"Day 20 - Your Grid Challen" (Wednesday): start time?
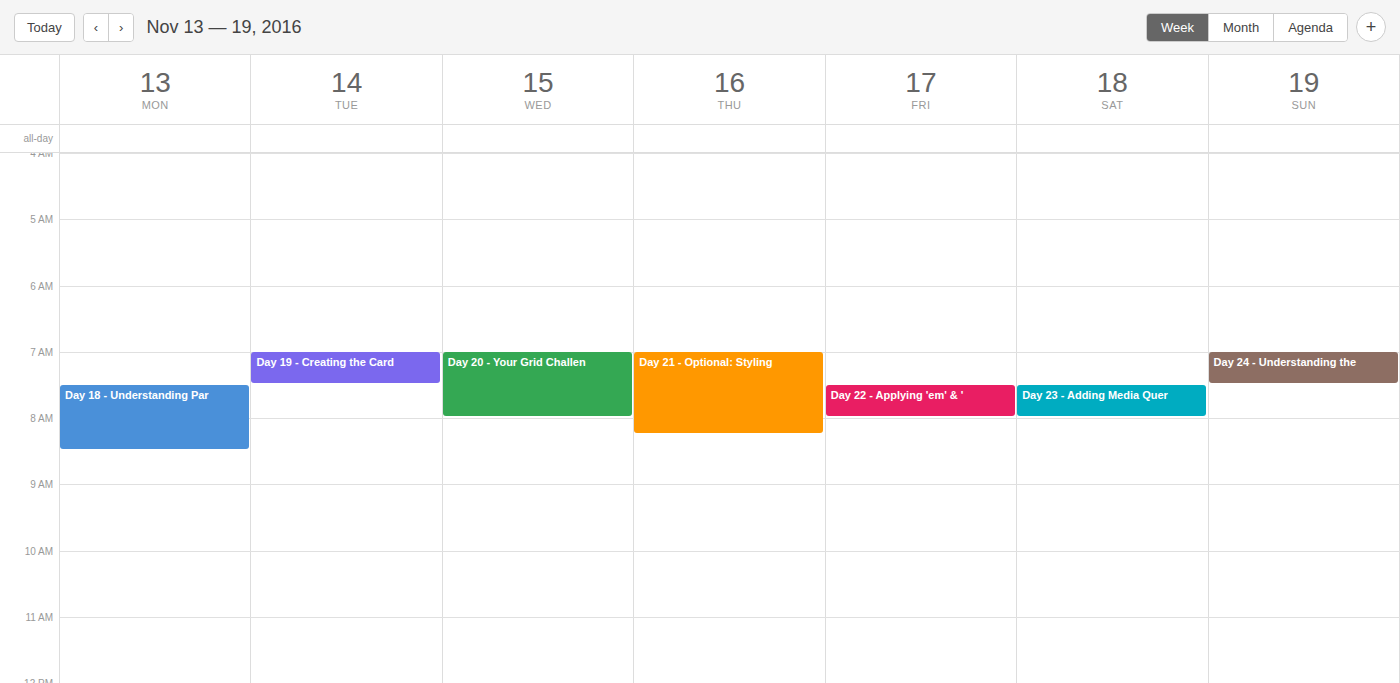
07:00